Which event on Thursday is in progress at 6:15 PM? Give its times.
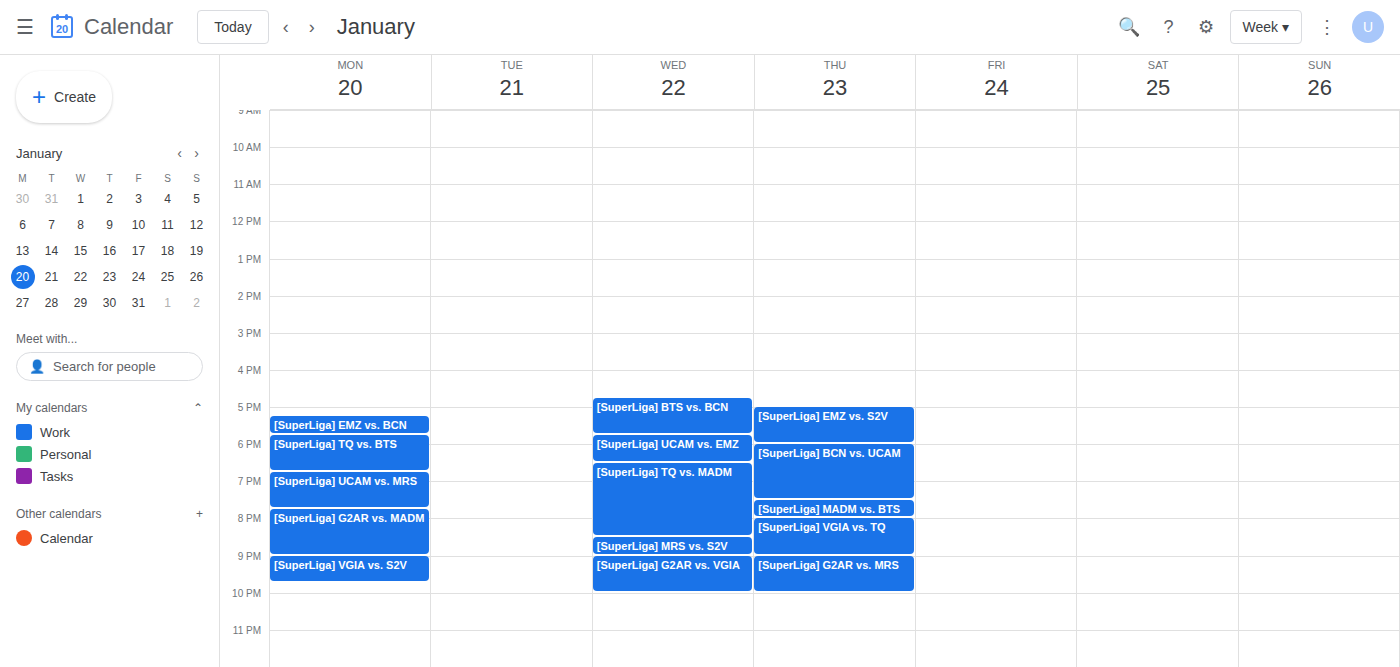
"[SuperLiga] BCN vs. UCAM", 6:00 PM to 7:30 PM